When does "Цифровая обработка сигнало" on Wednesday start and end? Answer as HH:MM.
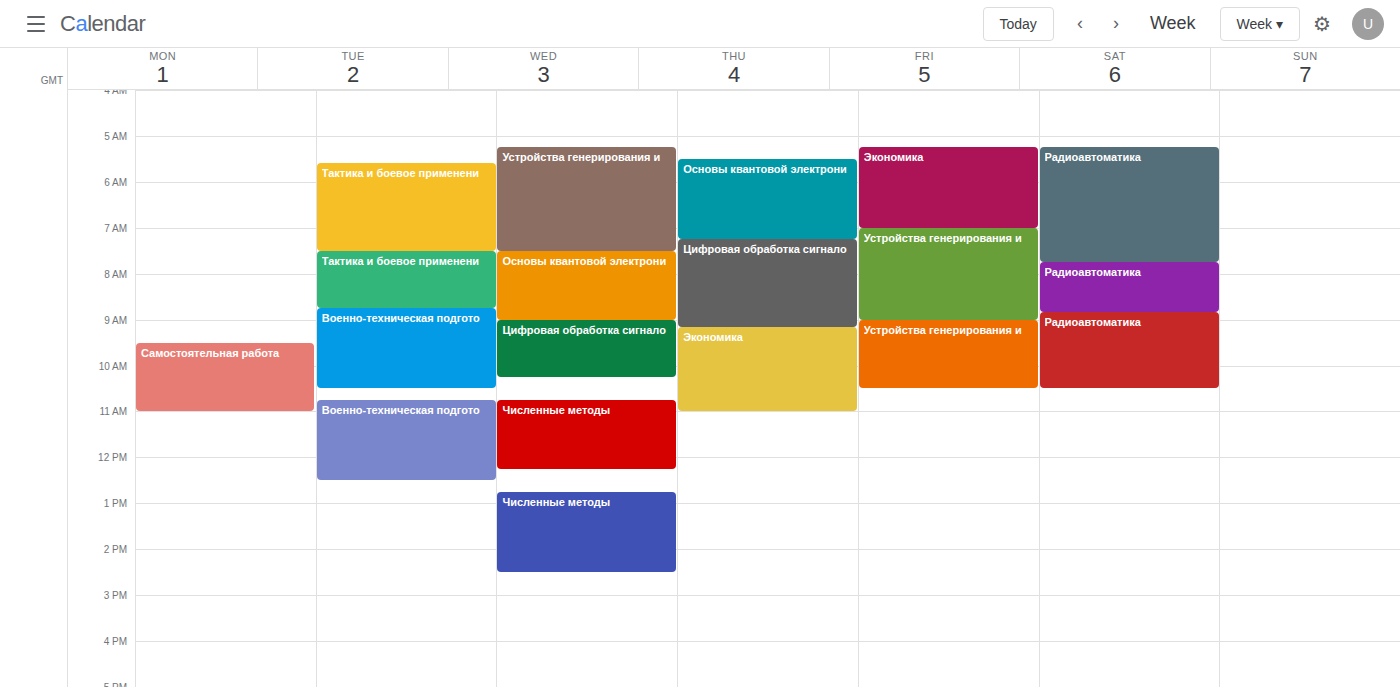
09:00 to 10:15